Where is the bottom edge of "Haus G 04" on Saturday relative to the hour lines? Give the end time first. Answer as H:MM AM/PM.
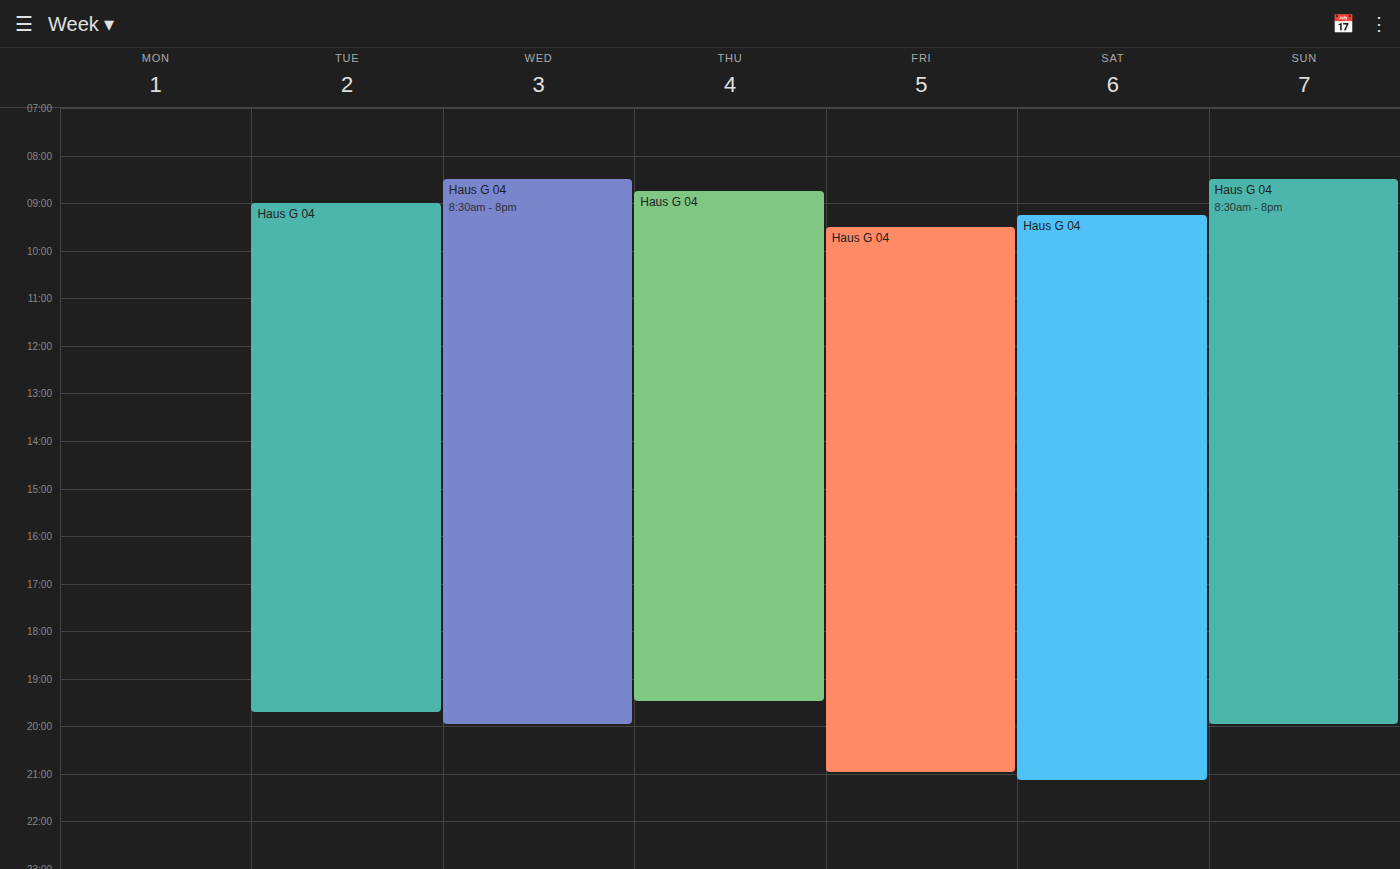
9:10 PM -- neither: 10 minutes below the 9 PM line and 50 minutes above the 10 PM line.